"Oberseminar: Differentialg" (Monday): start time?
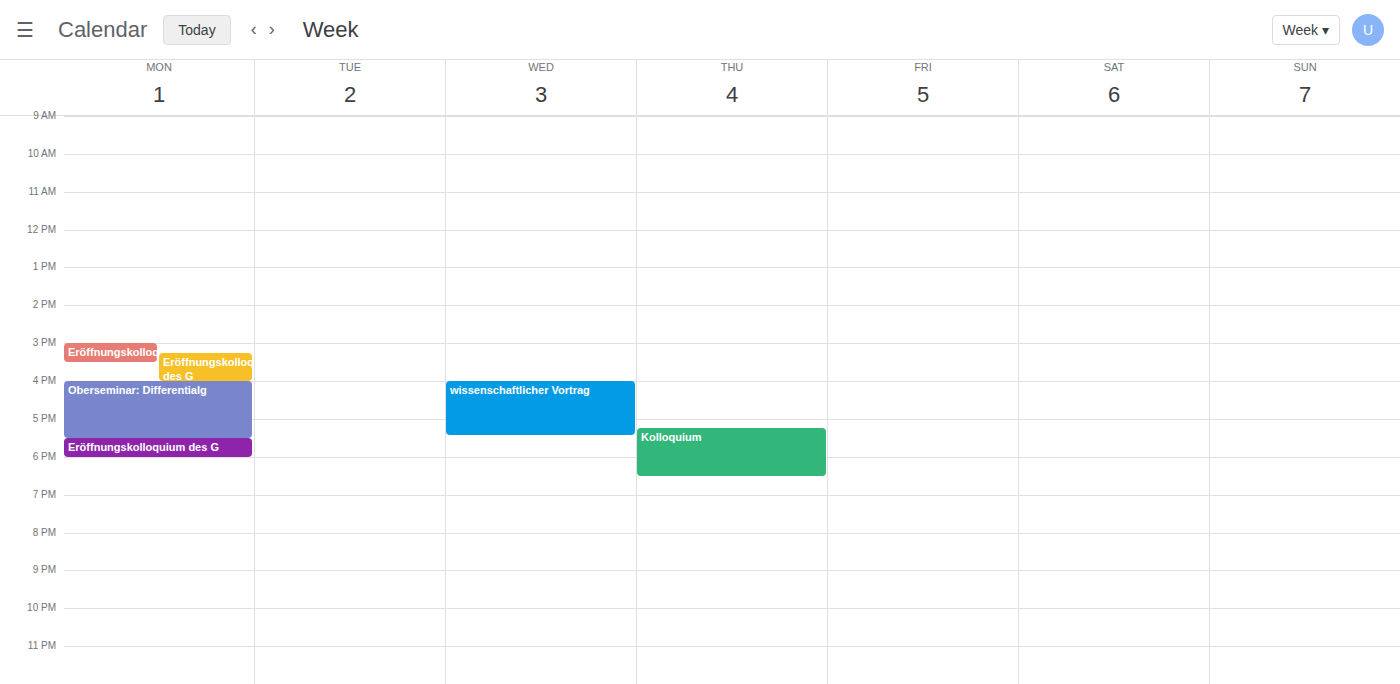
4:00 PM